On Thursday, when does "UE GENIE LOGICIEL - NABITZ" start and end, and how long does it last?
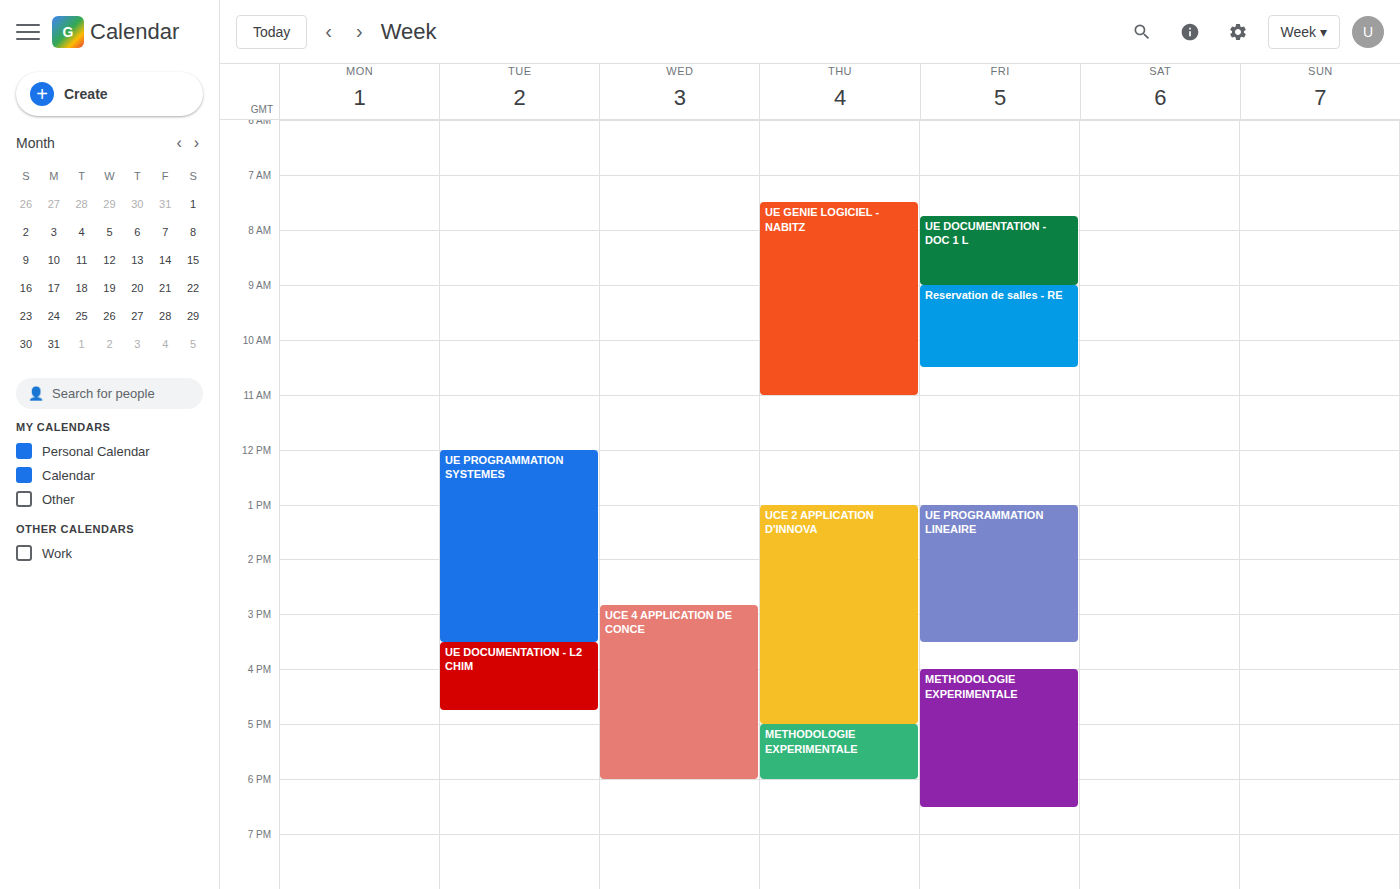
7:30 AM to 11:00 AM, 3 hours 30 minutes